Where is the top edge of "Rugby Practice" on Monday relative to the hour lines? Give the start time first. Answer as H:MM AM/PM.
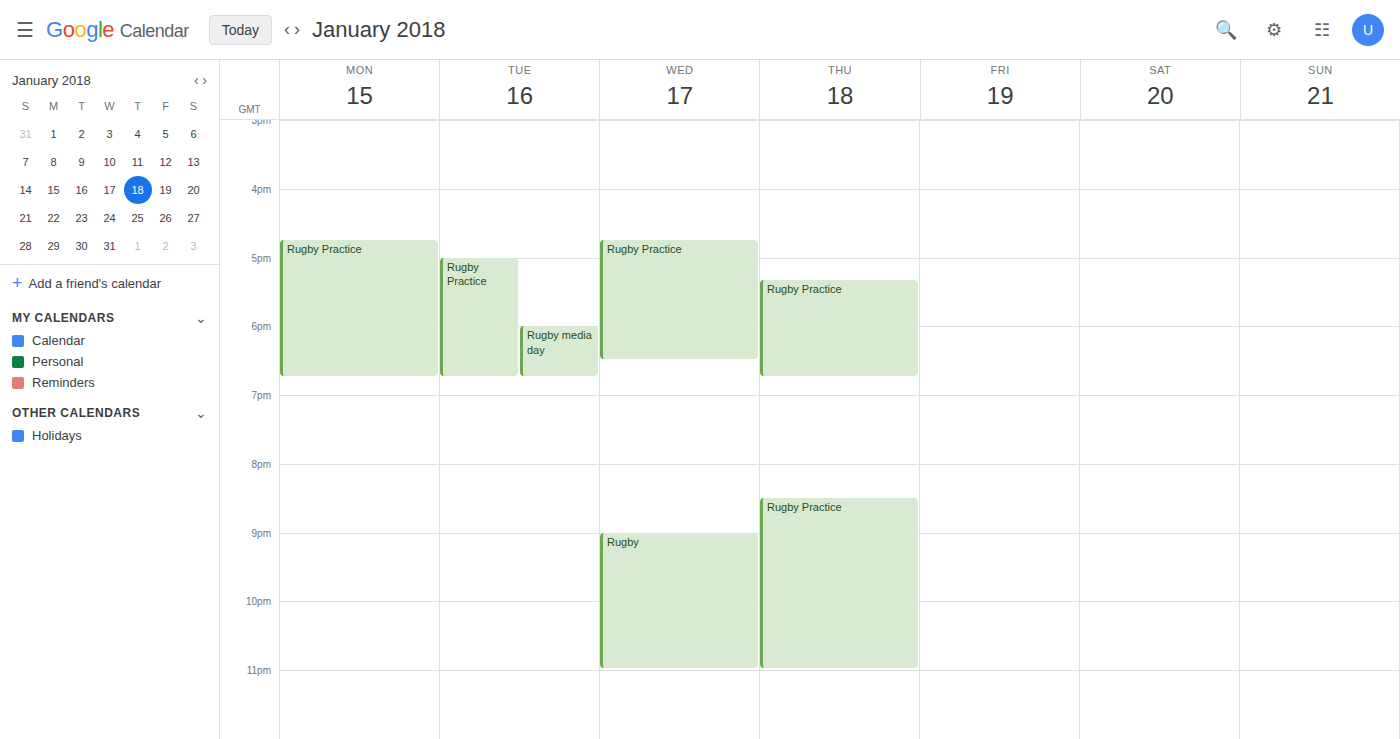
4:45 PM -- neither: three quarters of the way from the 4 PM line to the 5 PM line.